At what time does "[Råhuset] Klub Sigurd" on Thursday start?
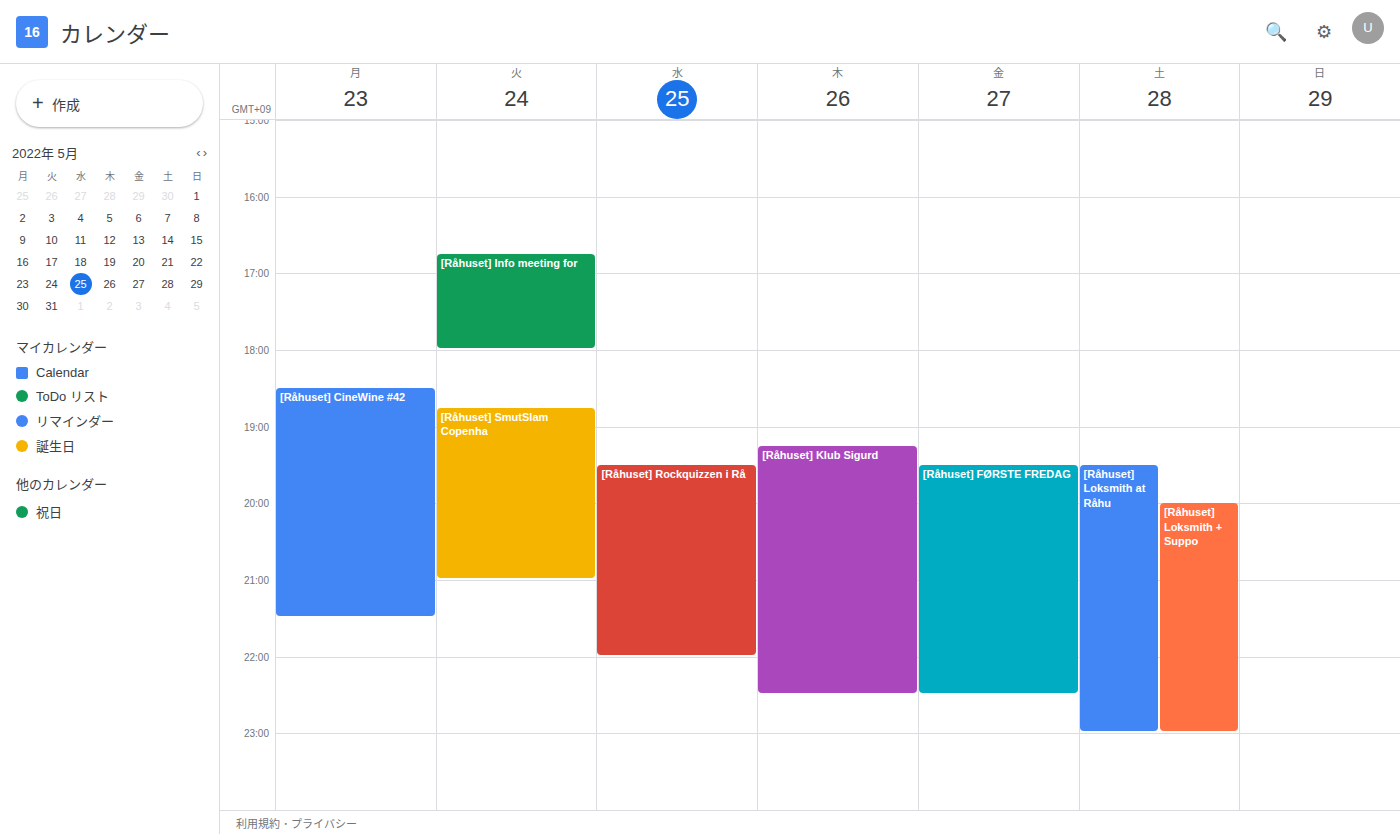
7:15 PM